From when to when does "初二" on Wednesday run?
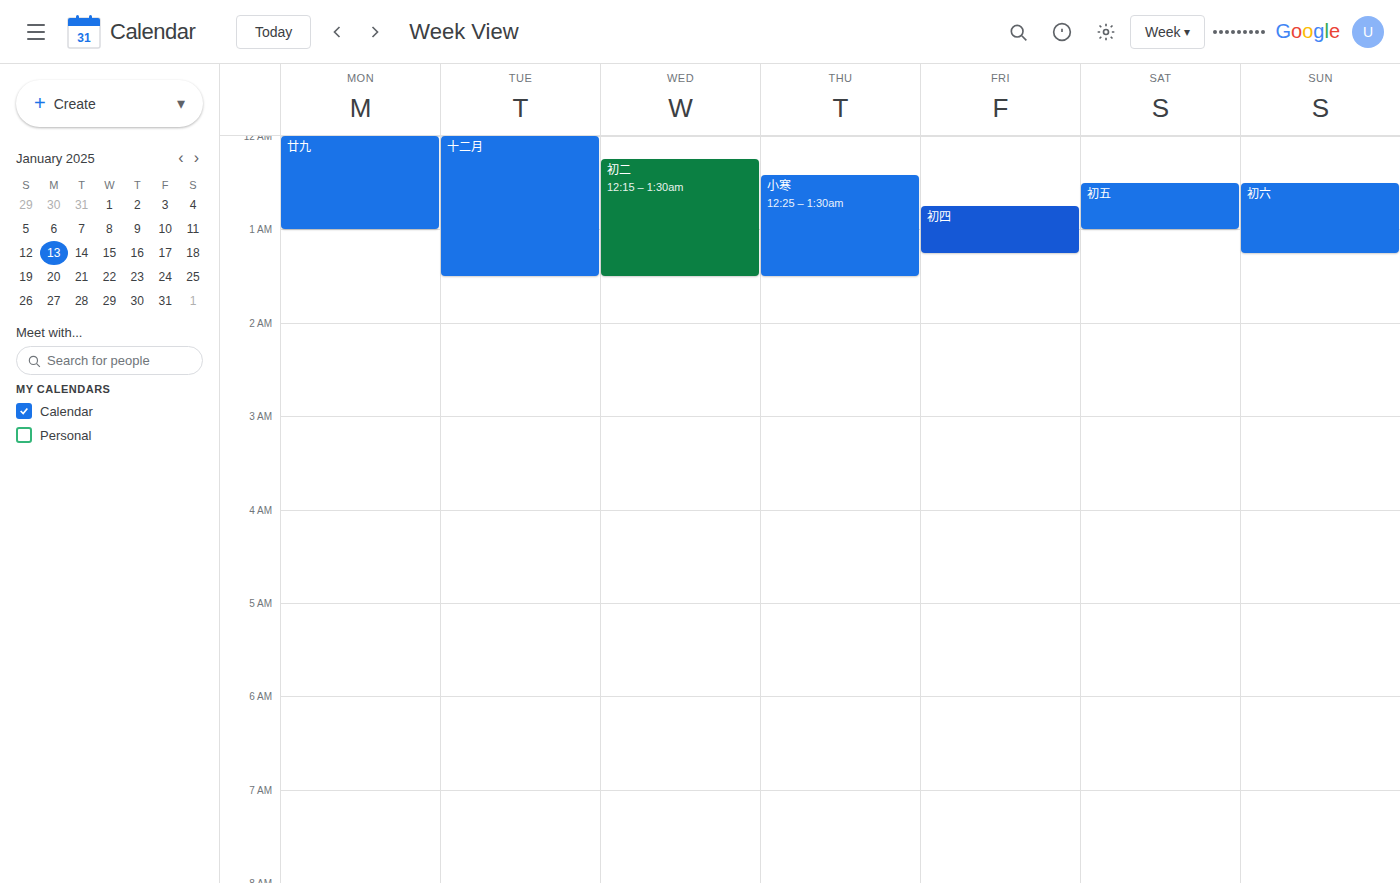
12:15 AM to 1:30 AM